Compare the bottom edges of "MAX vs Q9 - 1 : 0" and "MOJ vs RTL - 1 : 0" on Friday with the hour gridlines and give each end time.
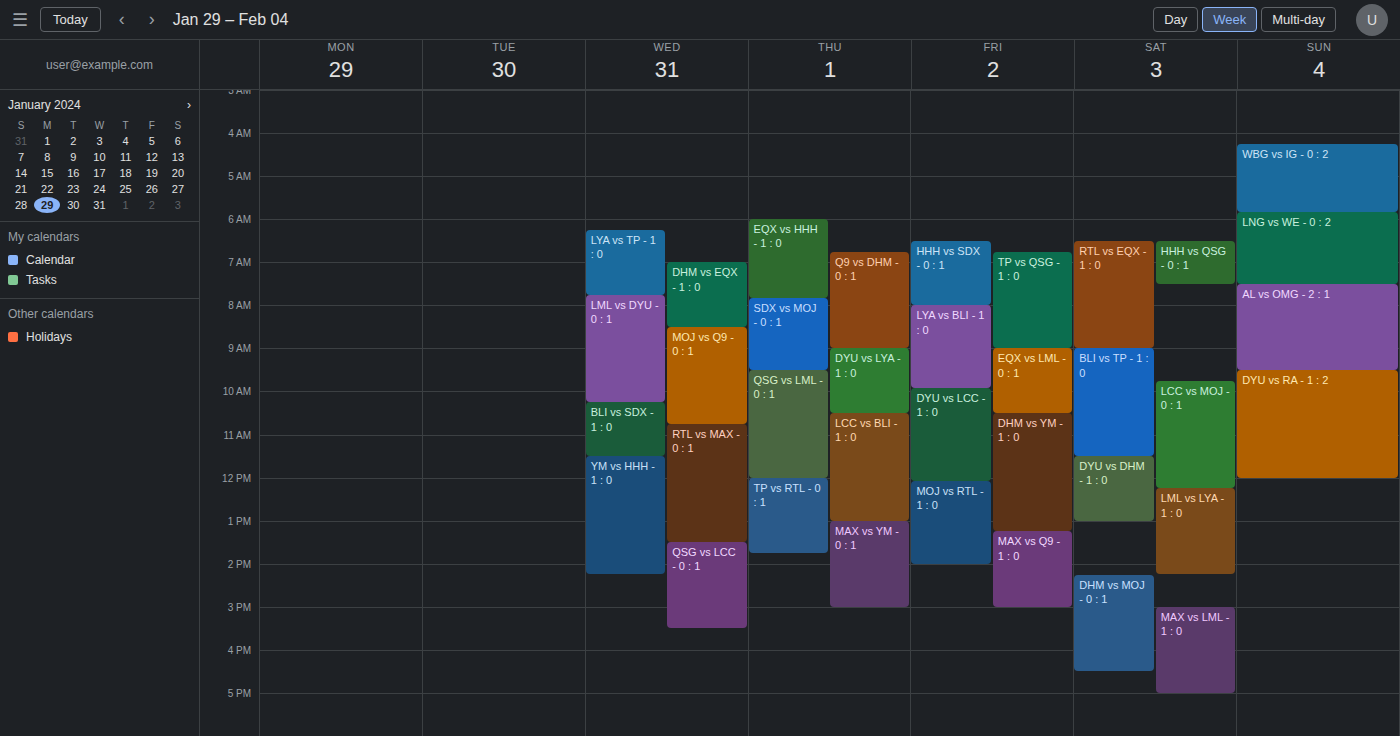
"MAX vs Q9 - 1 : 0": 3:00 PM, exactly on the 3 PM line. "MOJ vs RTL - 1 : 0": 2:00 PM, exactly on the 2 PM line.